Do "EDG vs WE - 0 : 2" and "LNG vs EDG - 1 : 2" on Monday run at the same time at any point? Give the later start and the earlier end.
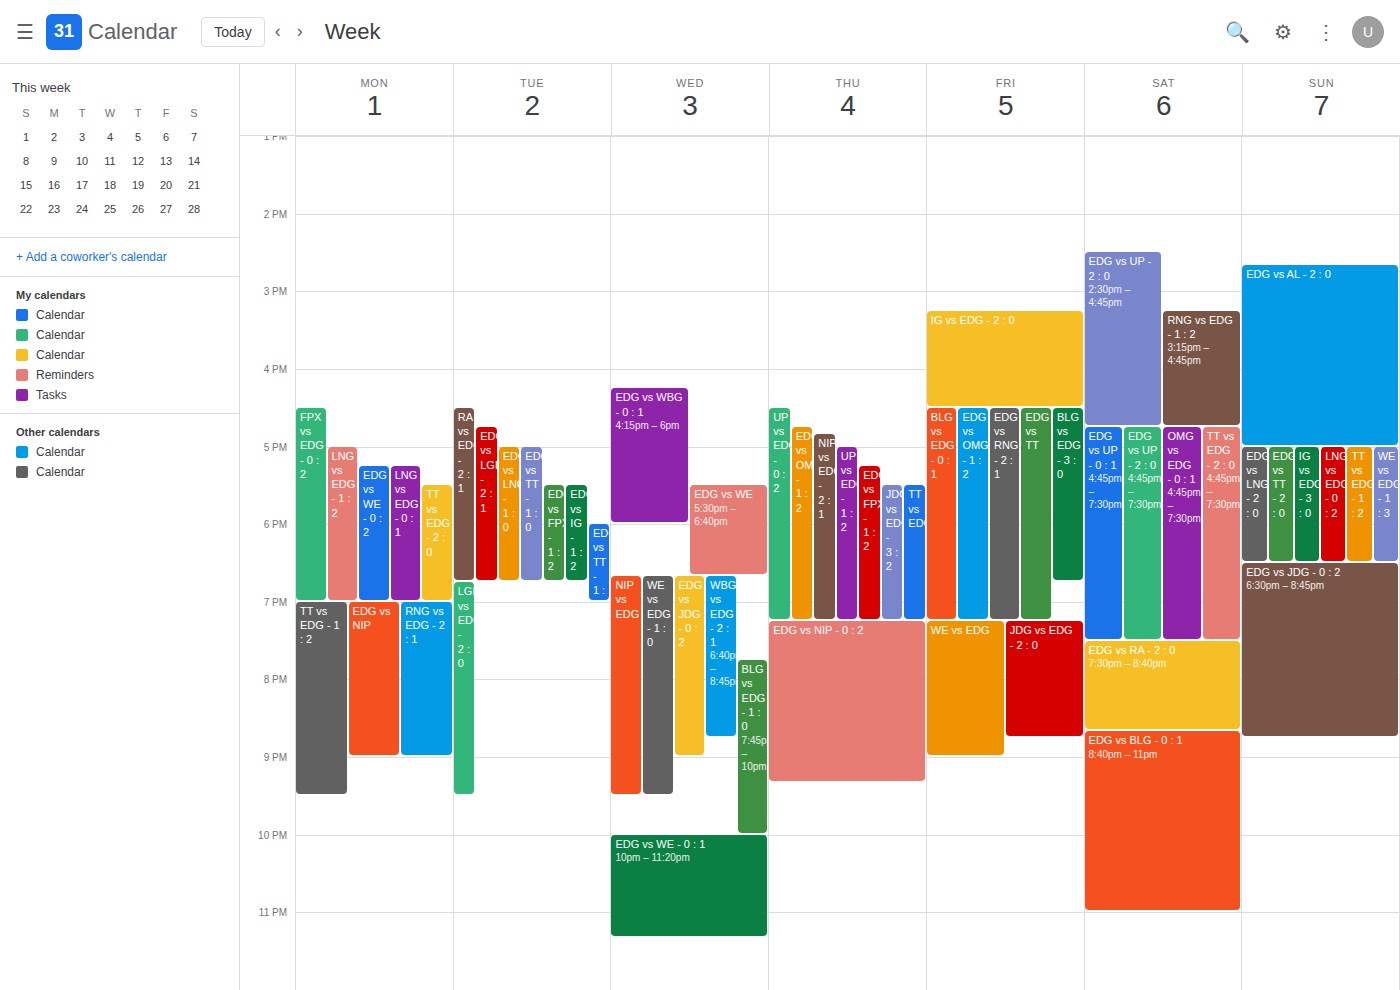
"EDG vs WE - 0 : 2" runs 5:15 PM to 7:00 PM, inside "LNG vs EDG - 1 : 2" -- they overlap.